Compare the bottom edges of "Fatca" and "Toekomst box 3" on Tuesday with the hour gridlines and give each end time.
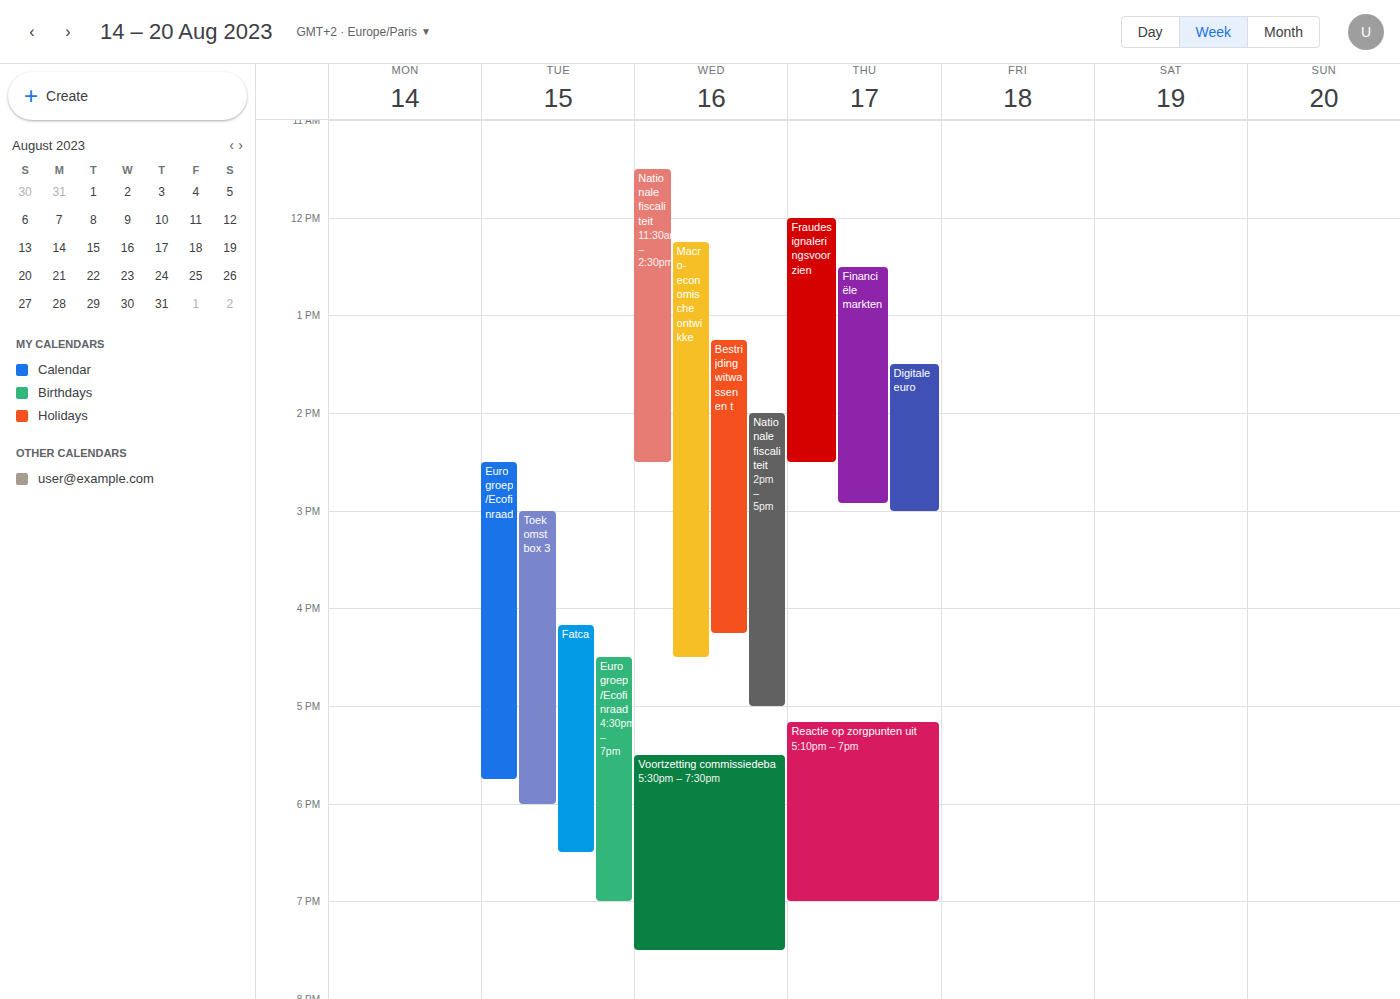
"Fatca": 18:30, halfway between the 18:00 and 19:00 lines. "Toekomst box 3": 18:00, exactly on the 18:00 line.